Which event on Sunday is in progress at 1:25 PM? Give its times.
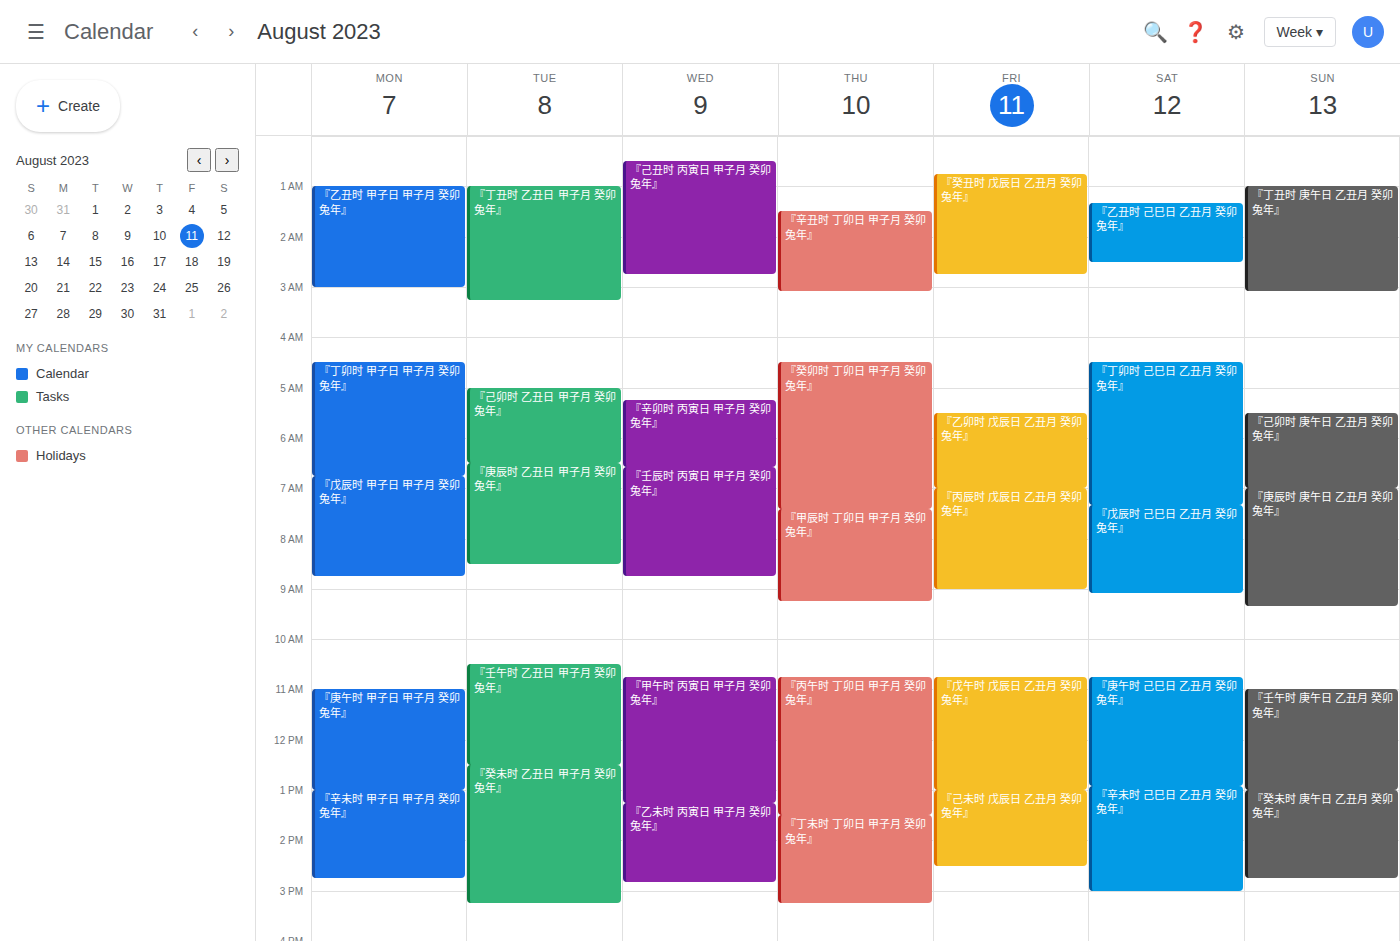
"『癸未时 庚午日 乙丑月 癸卯兔年』", 1:00 PM to 2:45 PM